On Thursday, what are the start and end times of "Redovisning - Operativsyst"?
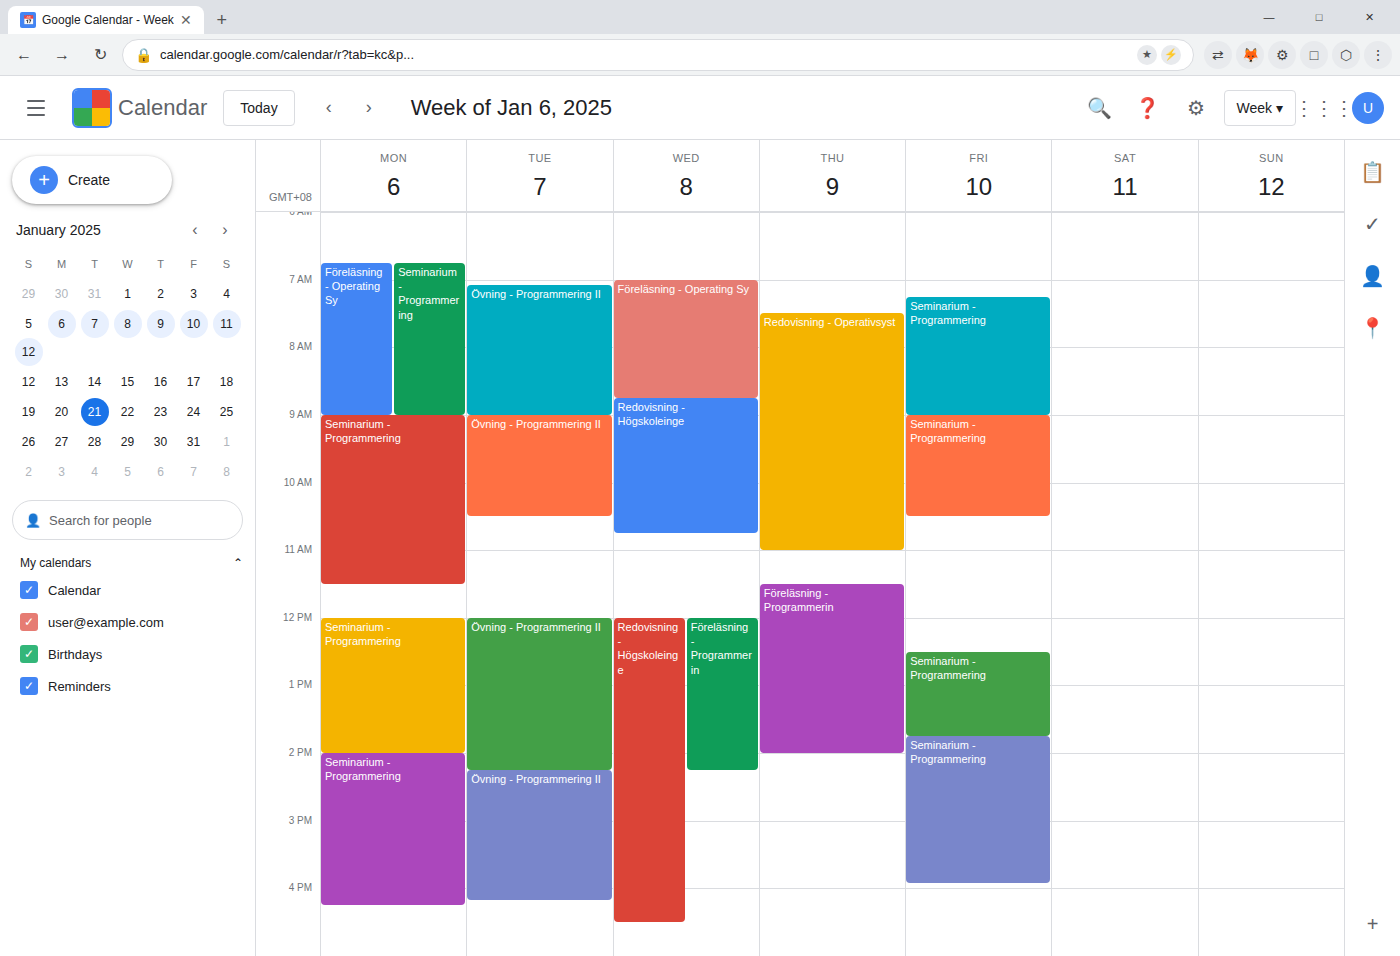
7:30 AM to 11:00 AM